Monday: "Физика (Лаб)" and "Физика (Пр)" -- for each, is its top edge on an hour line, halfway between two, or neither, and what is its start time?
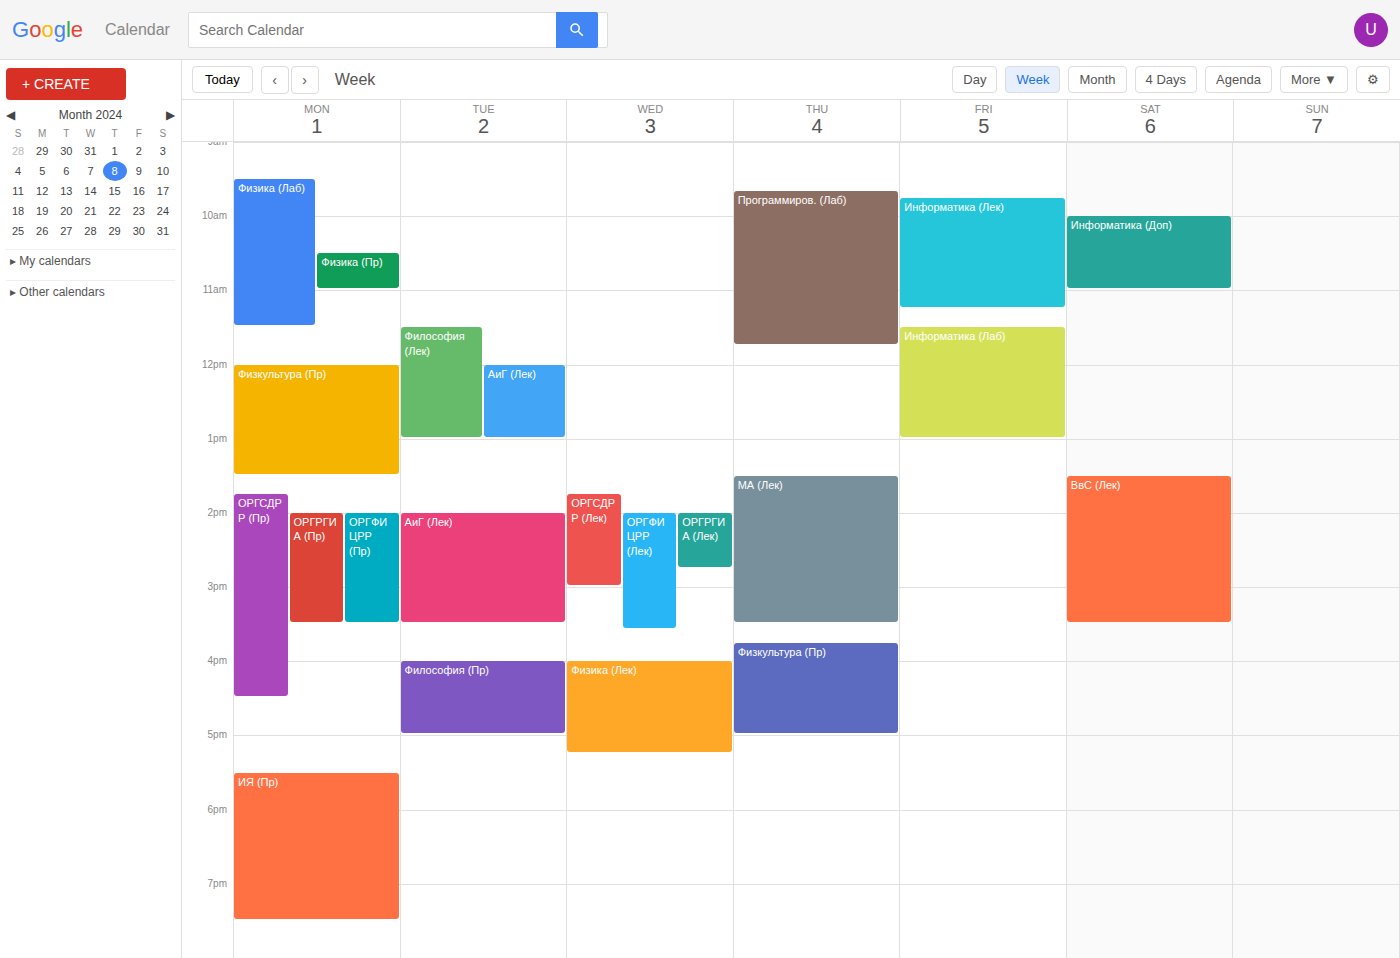
"Физика (Лаб)": 9:30 AM, halfway between the 9 AM and 10 AM lines. "Физика (Пр)": 10:30 AM, halfway between the 10 AM and 11 AM lines.